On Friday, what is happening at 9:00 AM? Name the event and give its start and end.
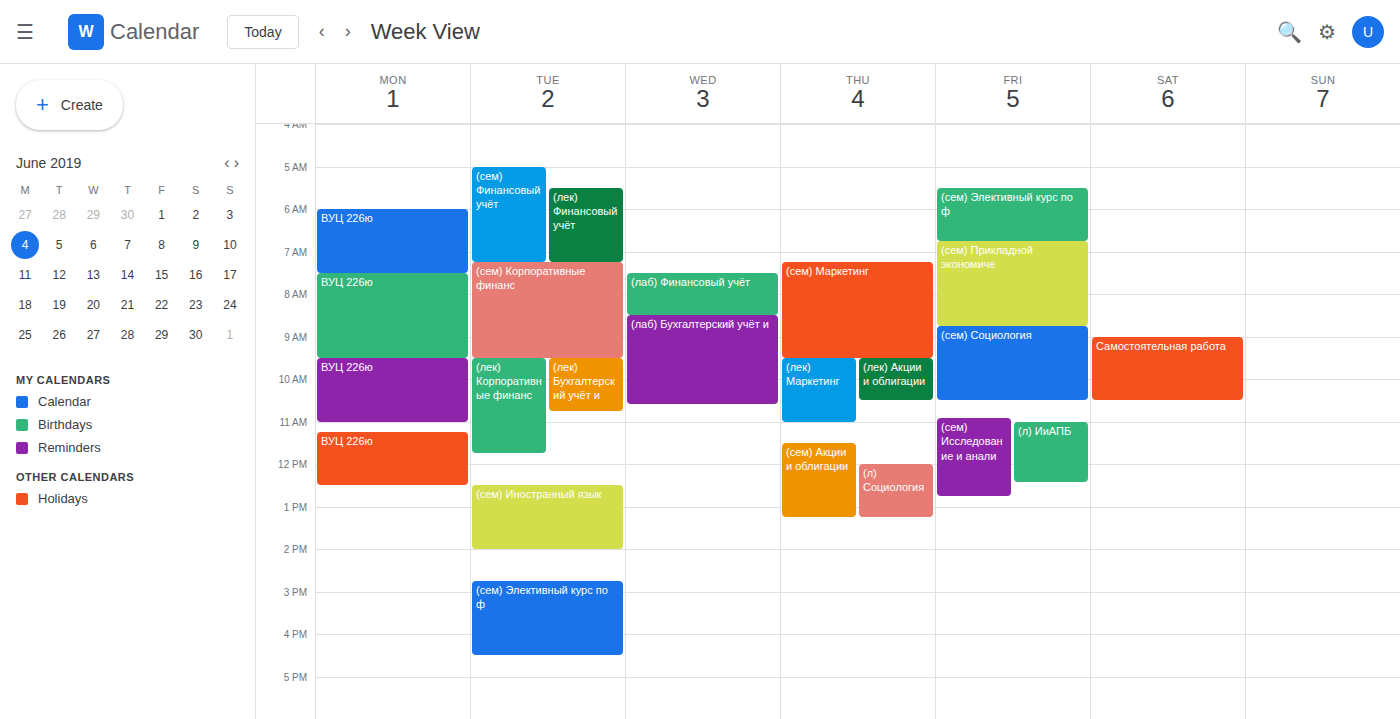
"(сем) Социология", 8:45 AM to 10:30 AM